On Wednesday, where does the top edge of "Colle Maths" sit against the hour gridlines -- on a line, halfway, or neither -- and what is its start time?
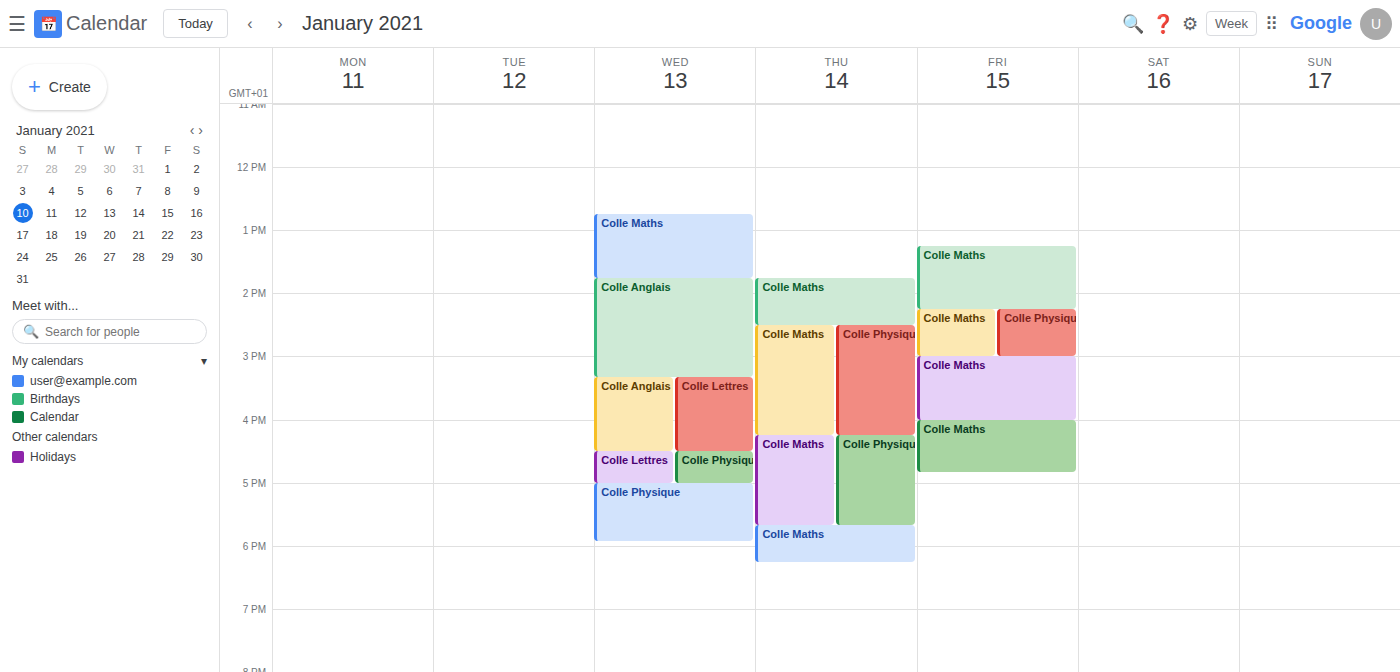
12:45 PM -- neither: three quarters of the way from the 12 PM line to the 1 PM line.